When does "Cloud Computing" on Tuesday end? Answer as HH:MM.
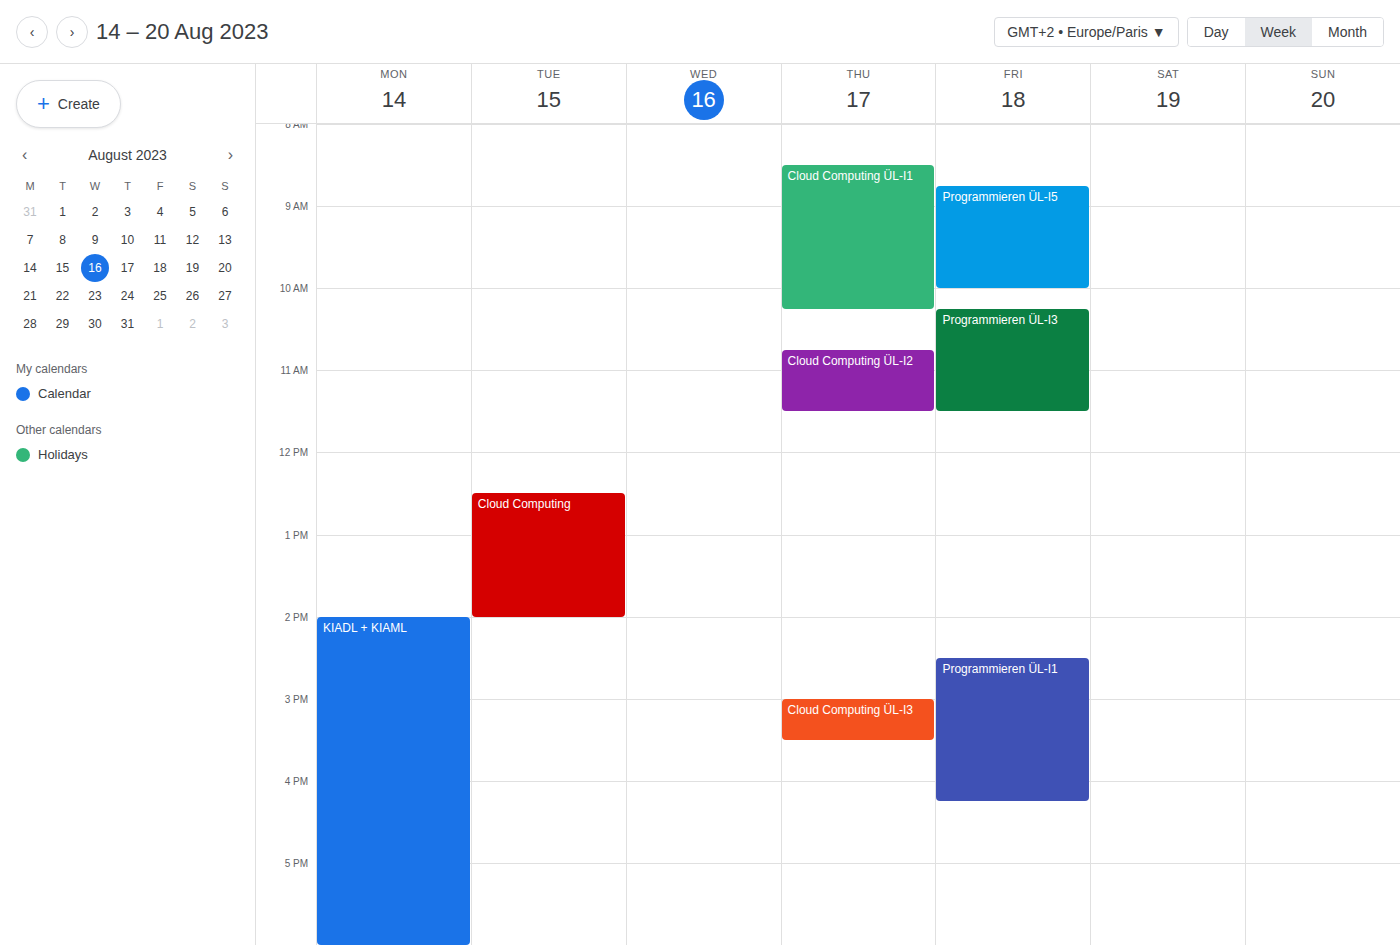
14:00